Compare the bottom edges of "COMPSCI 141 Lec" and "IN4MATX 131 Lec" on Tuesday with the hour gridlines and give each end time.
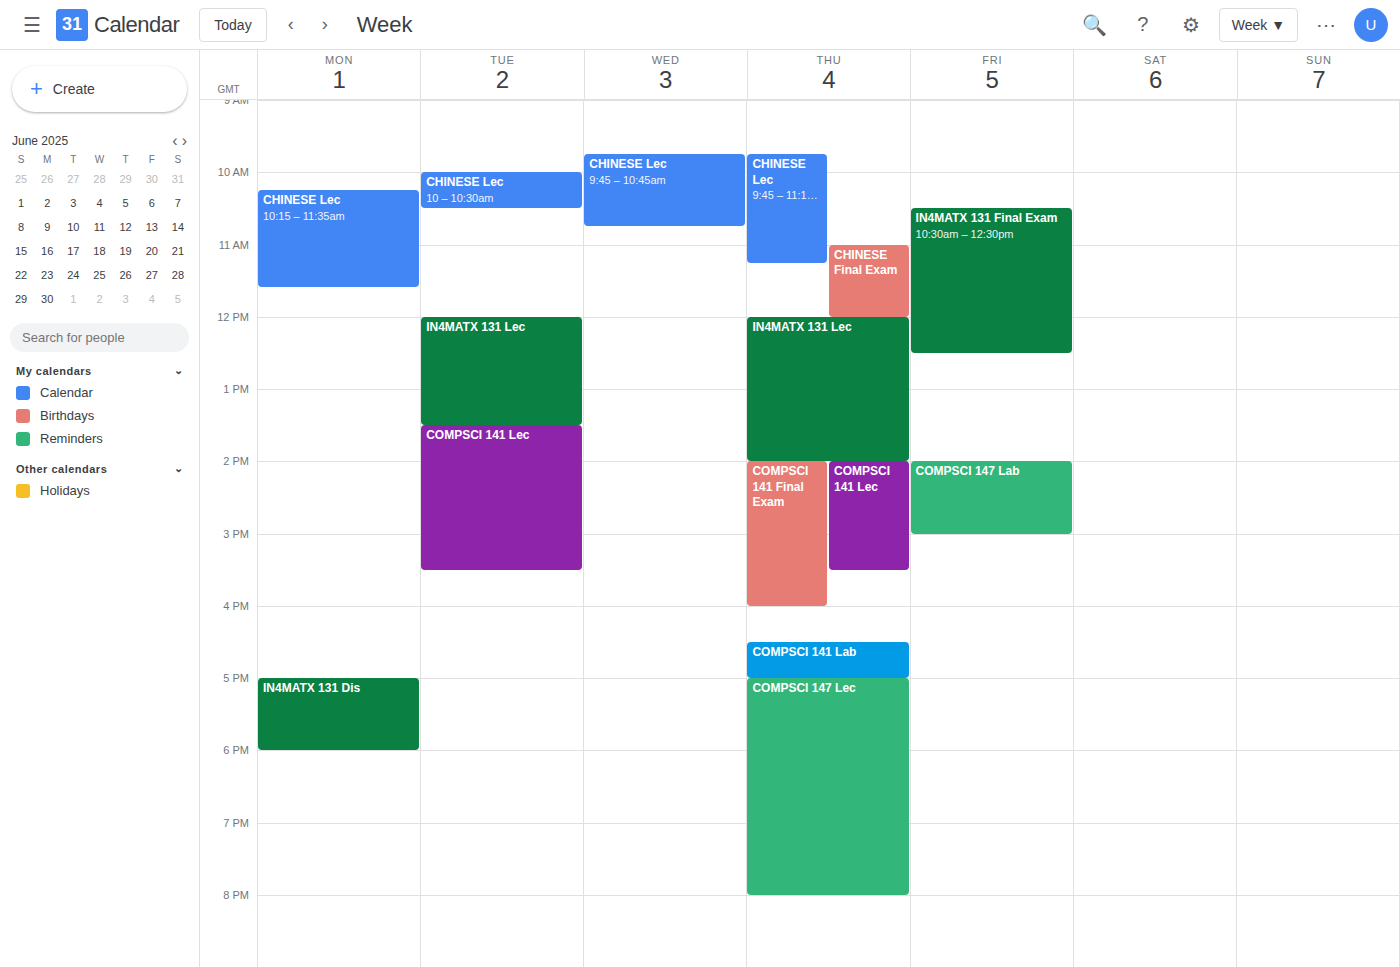
"COMPSCI 141 Lec": 3:30 PM, halfway between the 3 PM and 4 PM lines. "IN4MATX 131 Lec": 1:30 PM, halfway between the 1 PM and 2 PM lines.